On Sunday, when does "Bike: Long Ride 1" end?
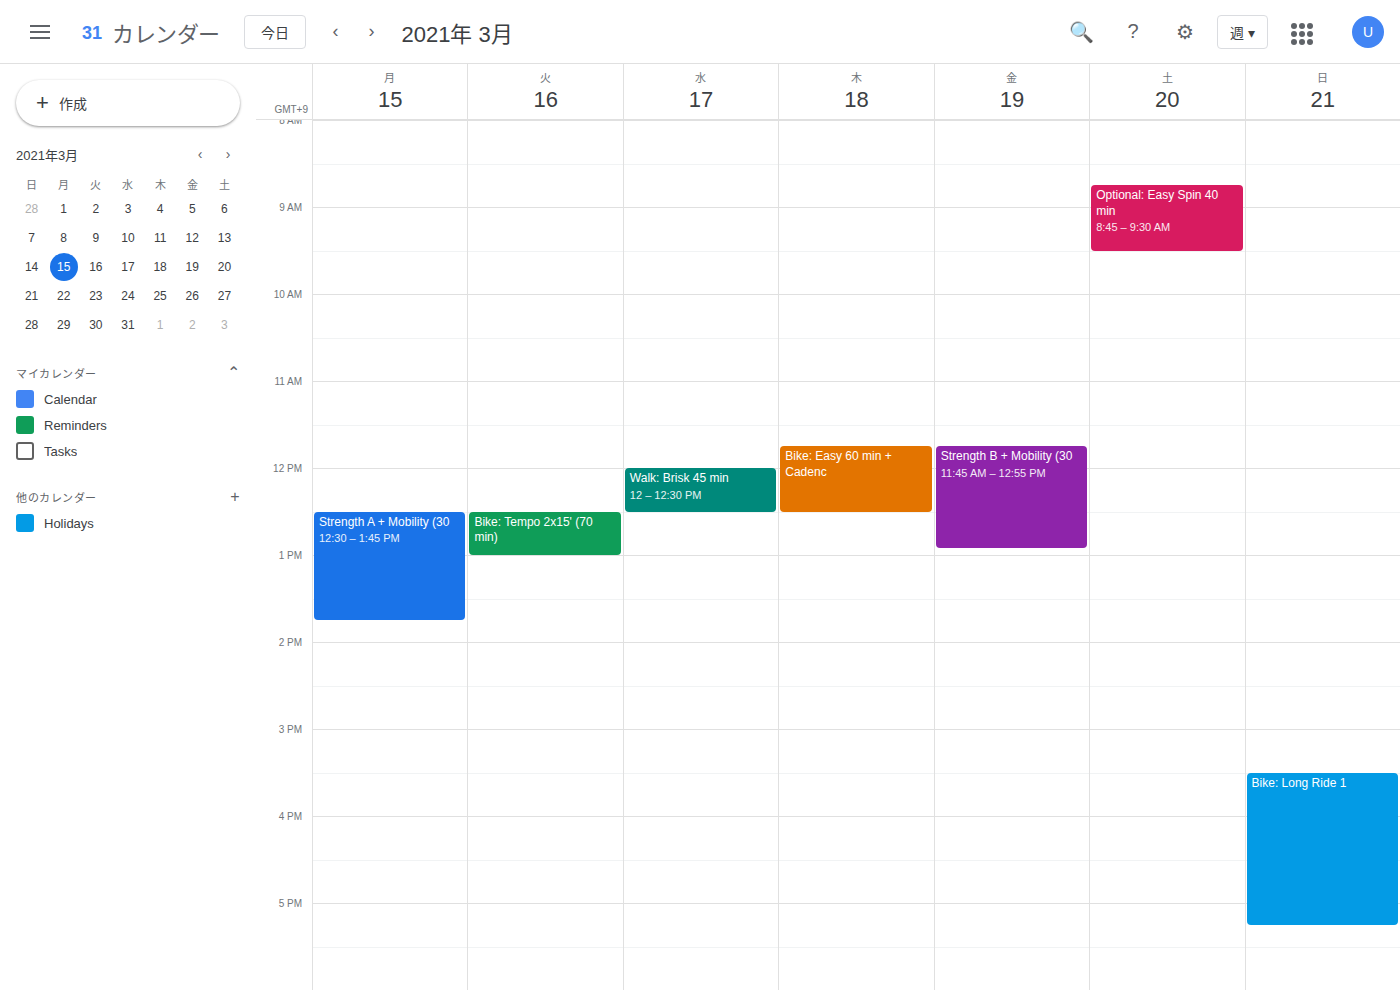
17:15